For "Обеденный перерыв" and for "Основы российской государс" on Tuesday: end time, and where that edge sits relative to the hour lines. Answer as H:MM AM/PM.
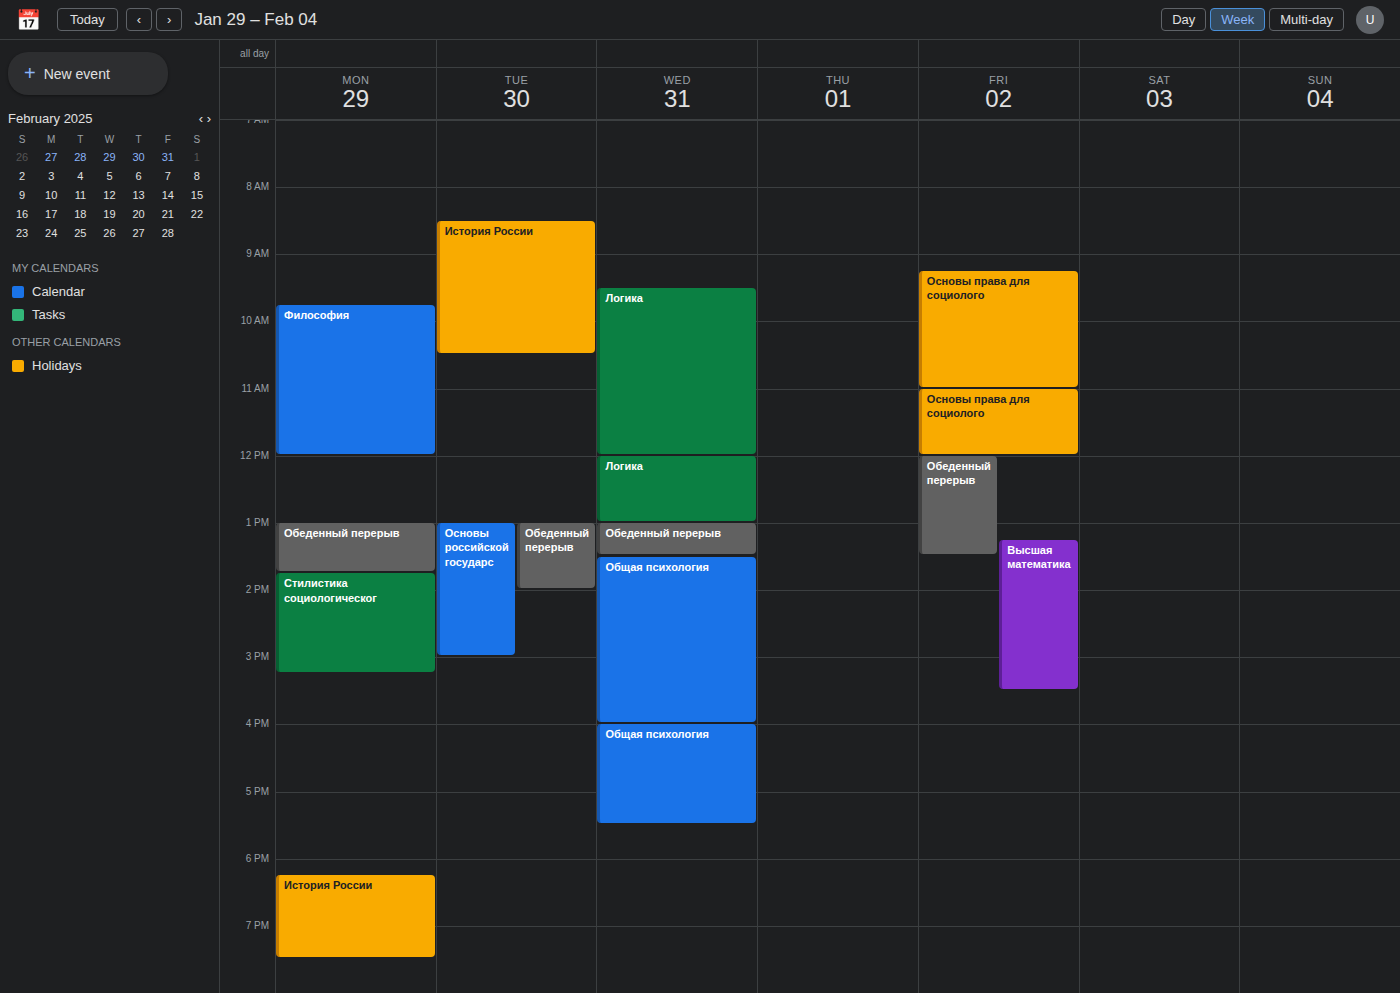
"Обеденный перерыв": 2:00 PM, exactly on the 2 PM line. "Основы российской государс": 3:00 PM, exactly on the 3 PM line.